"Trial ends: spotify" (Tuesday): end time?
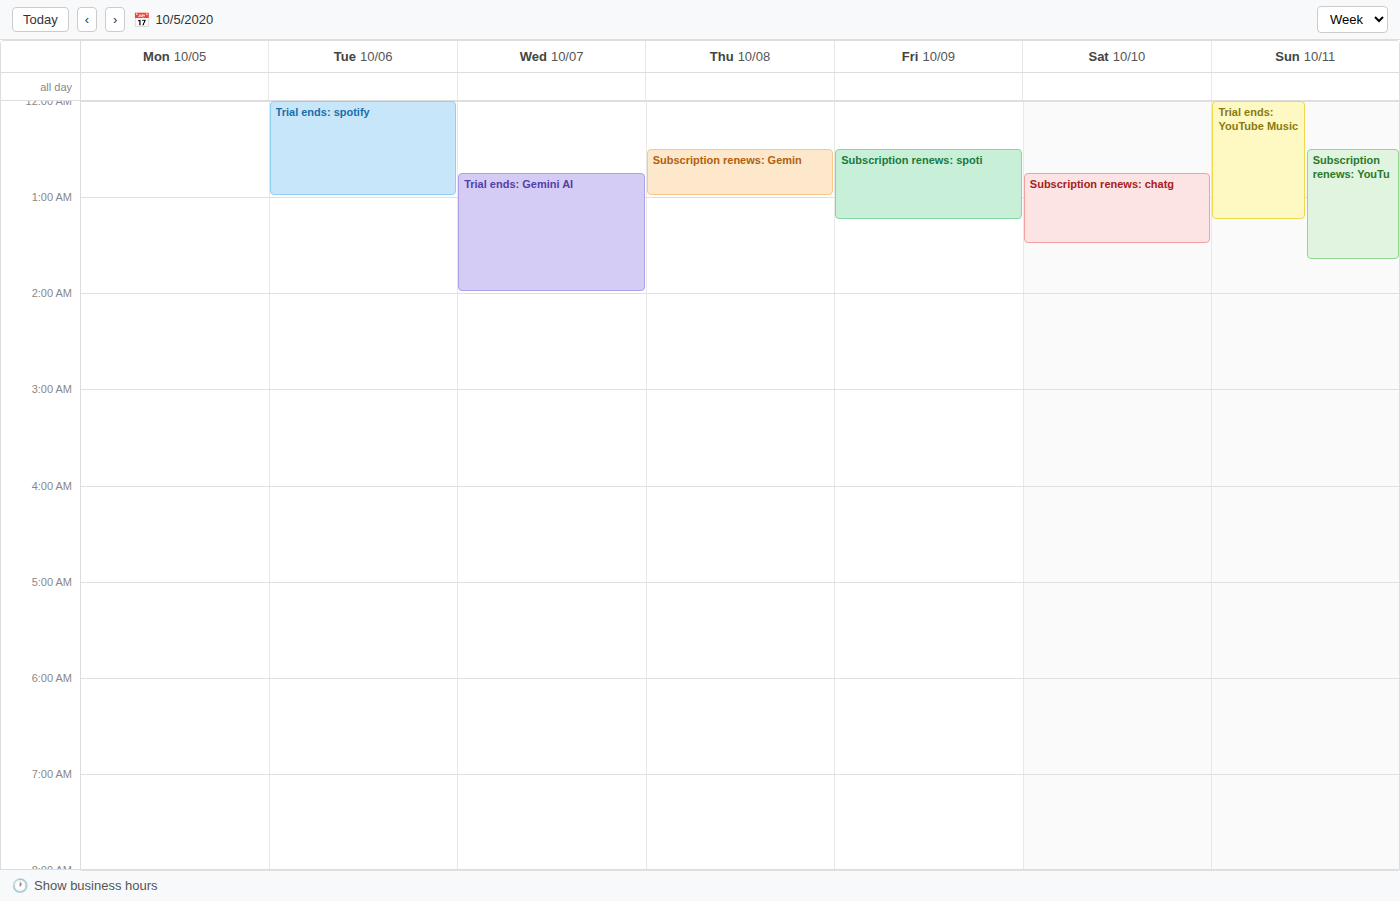
1:00 AM